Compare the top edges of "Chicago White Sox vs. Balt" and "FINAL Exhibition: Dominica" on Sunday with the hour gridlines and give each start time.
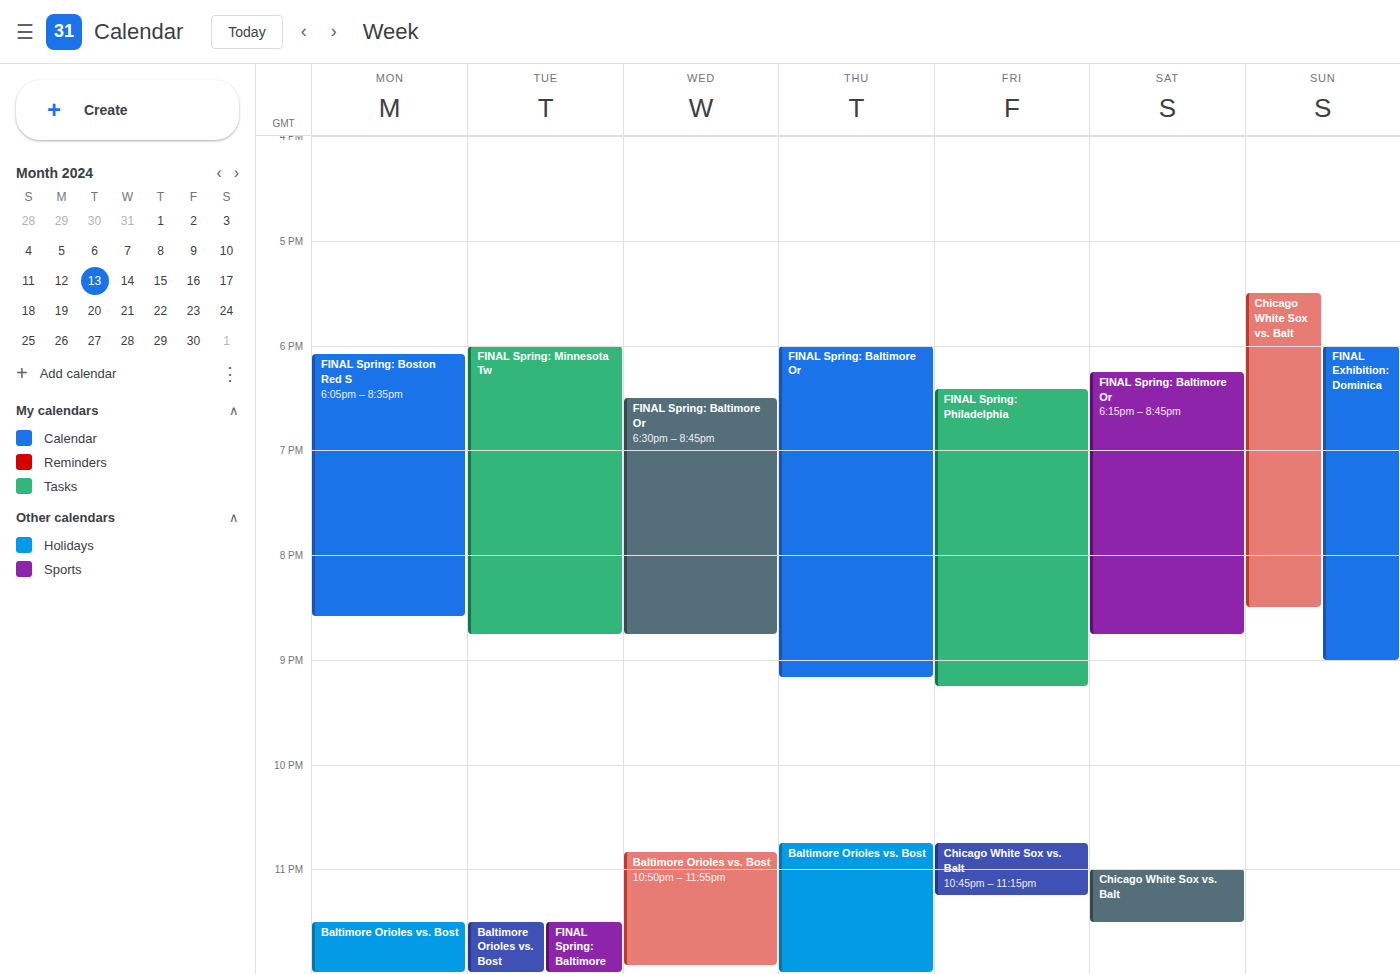
"Chicago White Sox vs. Balt": 5:30 PM, halfway between the 5 PM and 6 PM lines. "FINAL Exhibition: Dominica": 6:00 PM, exactly on the 6 PM line.